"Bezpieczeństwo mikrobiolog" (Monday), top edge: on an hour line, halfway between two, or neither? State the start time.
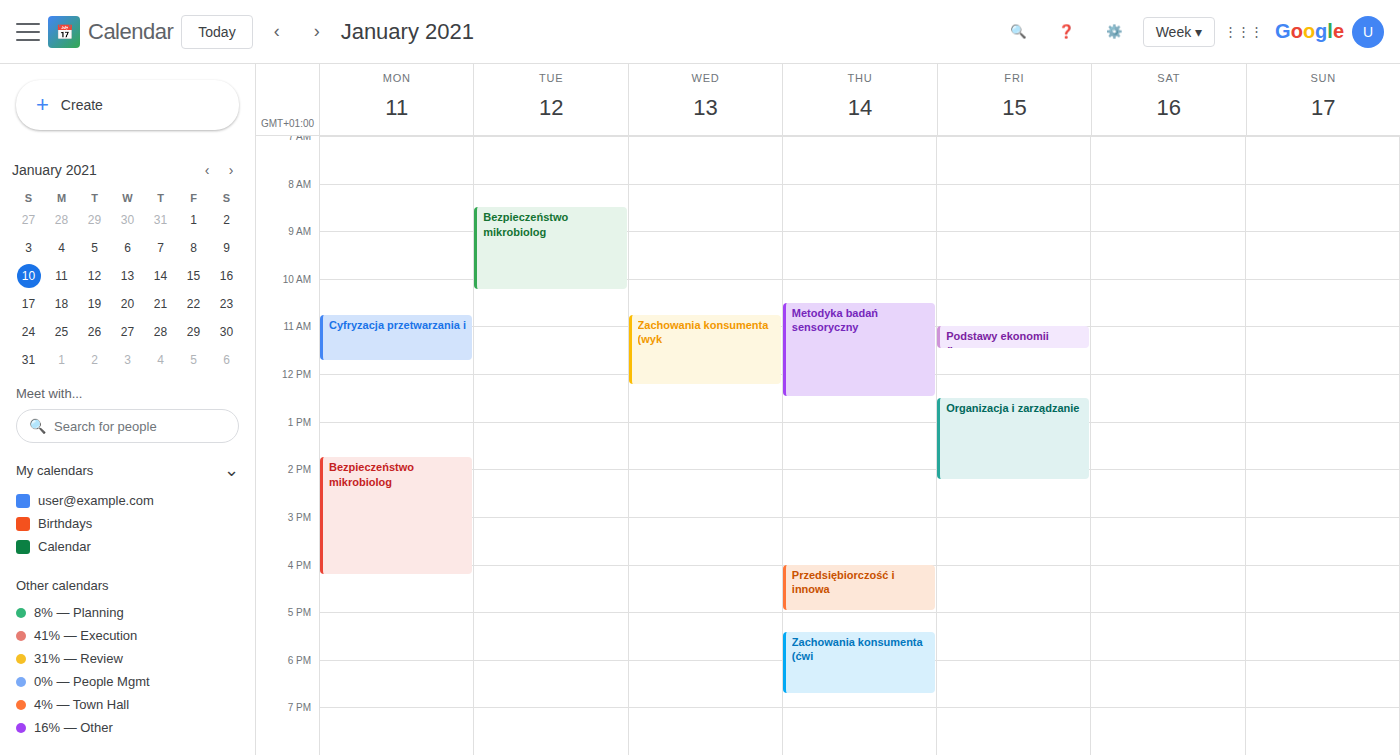
1:45 PM -- neither: three quarters of the way from the 1 PM line to the 2 PM line.